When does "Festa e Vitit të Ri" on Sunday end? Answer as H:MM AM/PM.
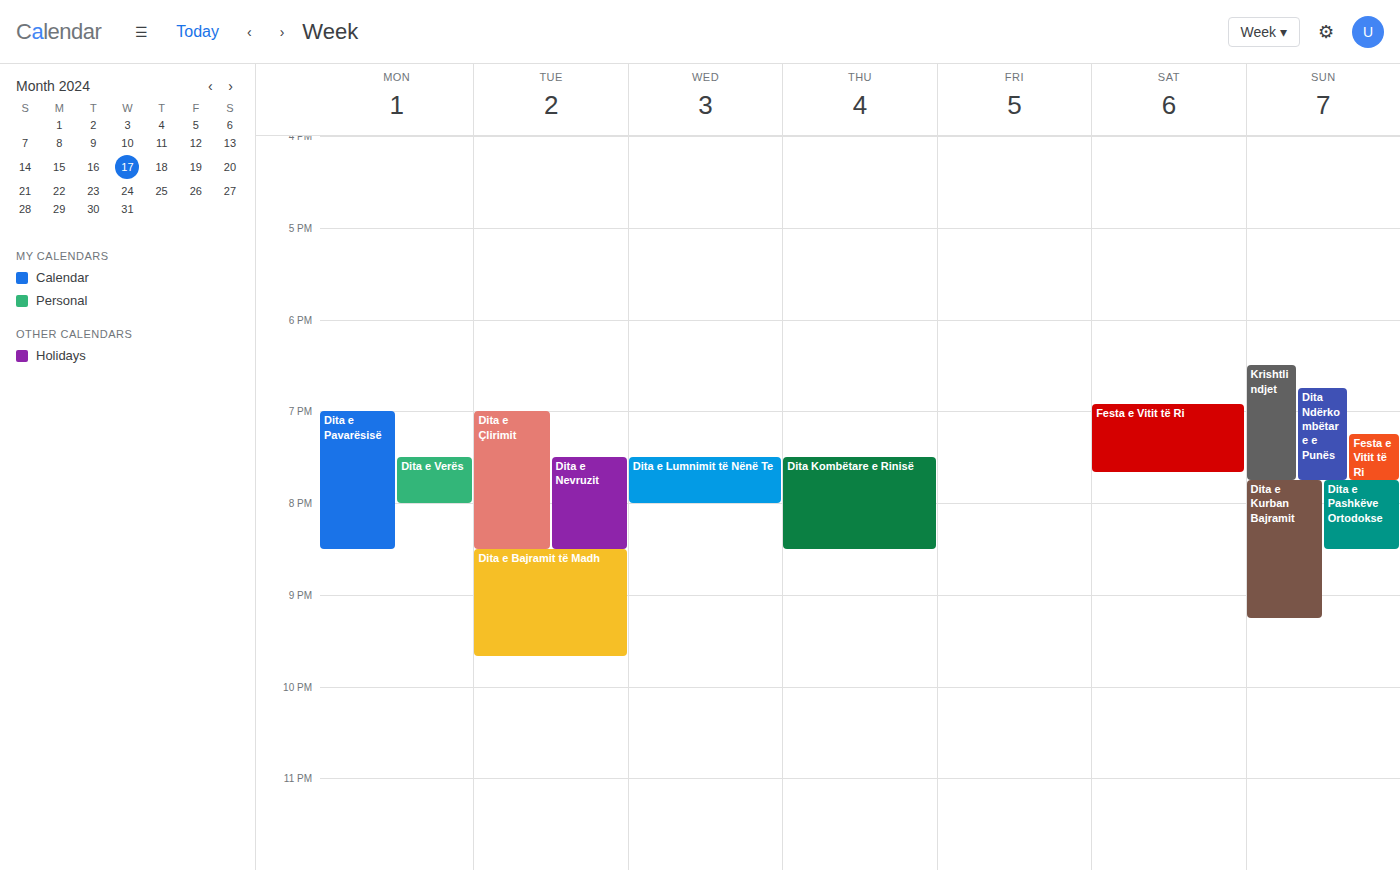
7:45 PM